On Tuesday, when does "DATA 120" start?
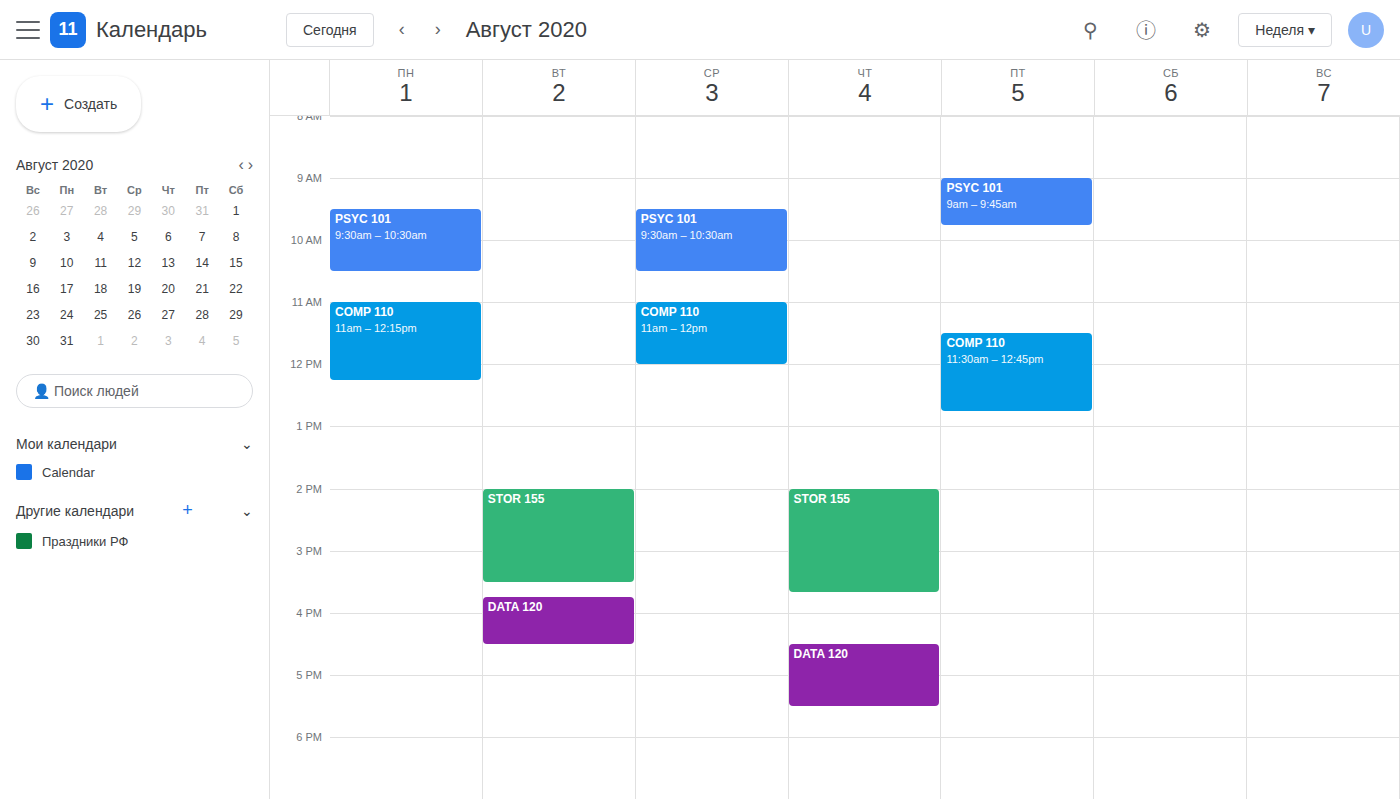
3:45 PM